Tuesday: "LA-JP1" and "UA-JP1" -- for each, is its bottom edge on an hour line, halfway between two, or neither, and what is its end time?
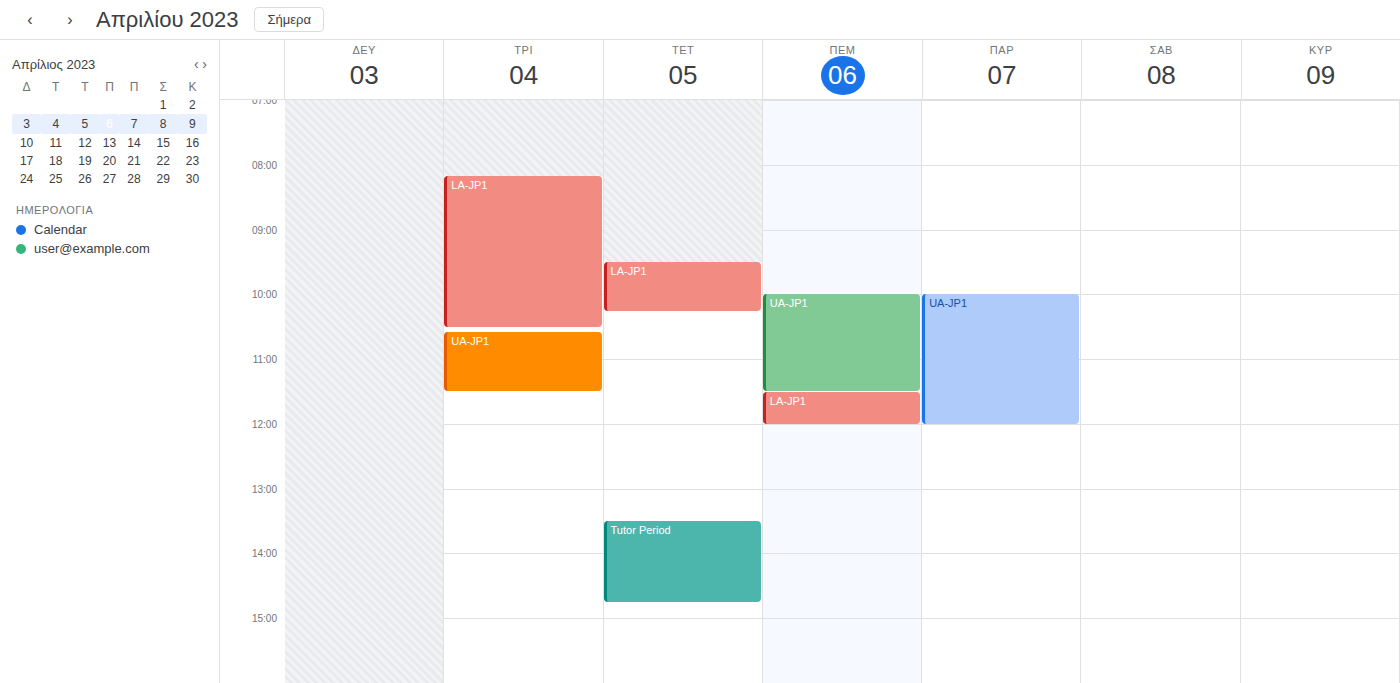
"LA-JP1": 10:30 AM, halfway between the 10 AM and 11 AM lines. "UA-JP1": 11:30 AM, halfway between the 11 AM and 12 PM lines.